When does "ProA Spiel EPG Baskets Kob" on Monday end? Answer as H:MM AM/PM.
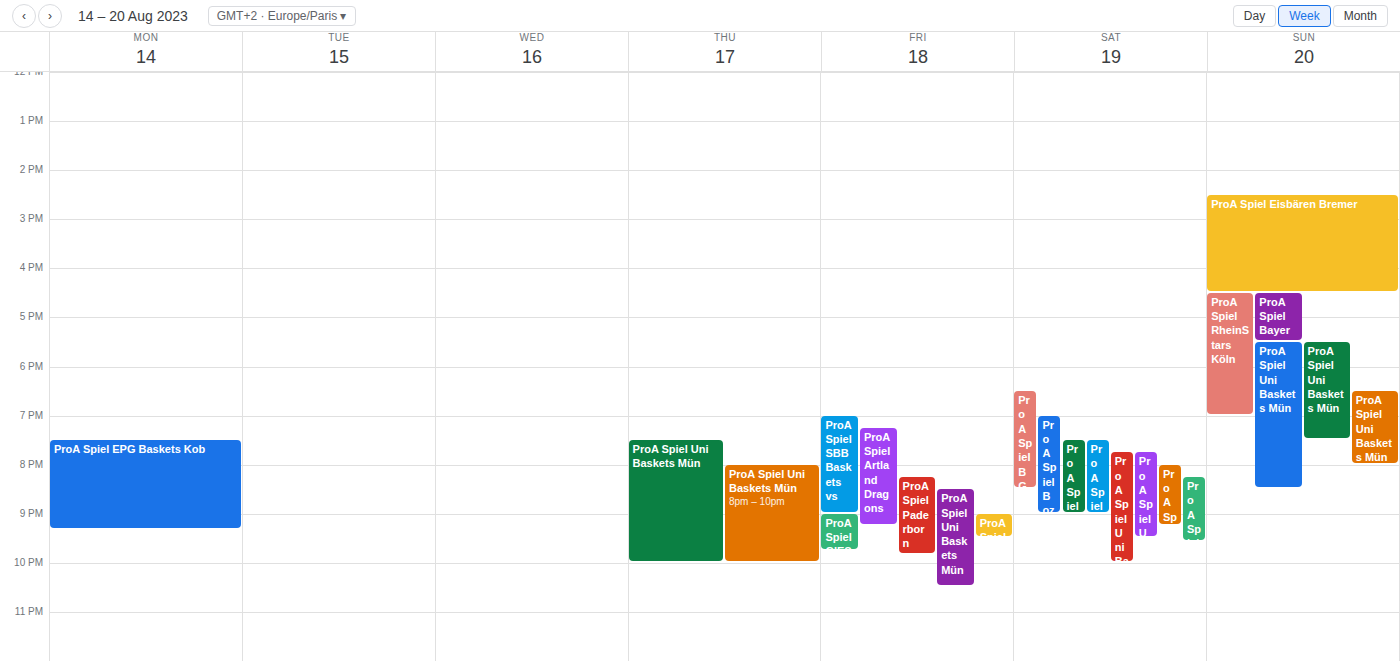
9:20 PM